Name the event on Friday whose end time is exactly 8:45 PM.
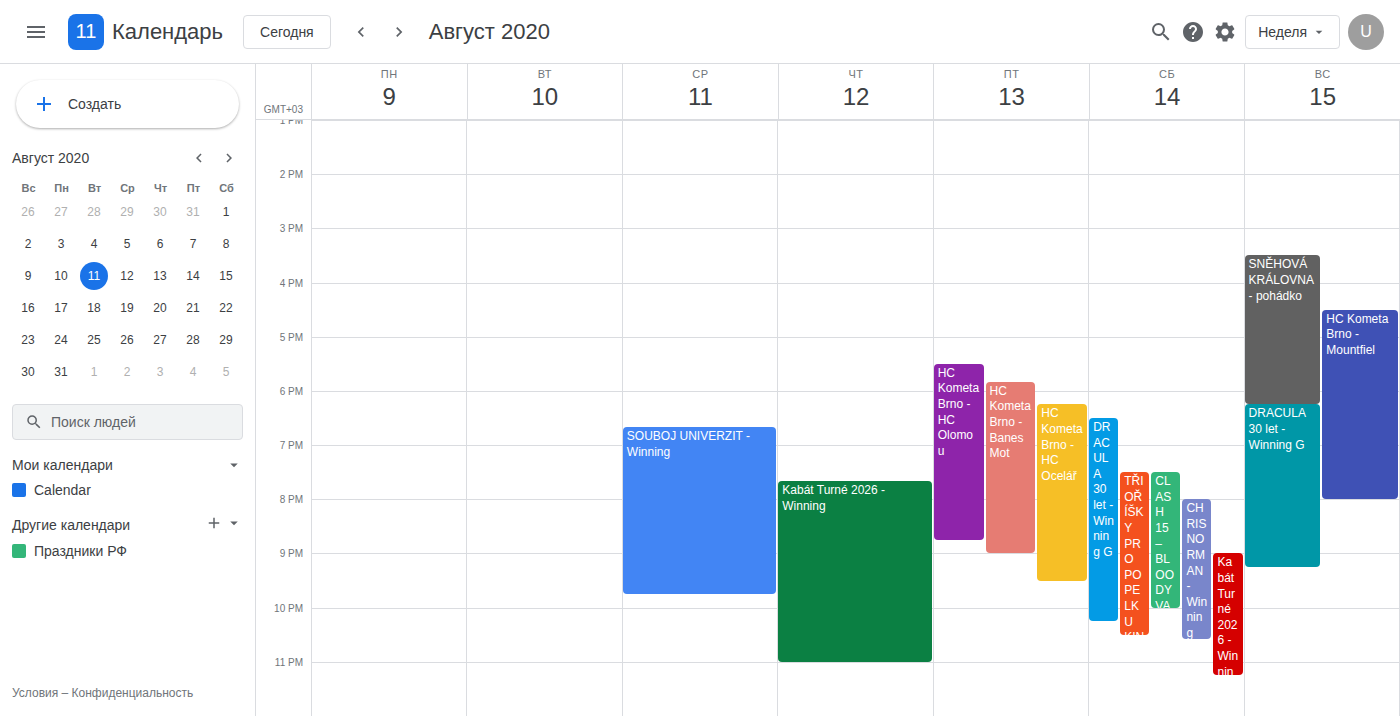
"HC Kometa Brno - HC Olomou"